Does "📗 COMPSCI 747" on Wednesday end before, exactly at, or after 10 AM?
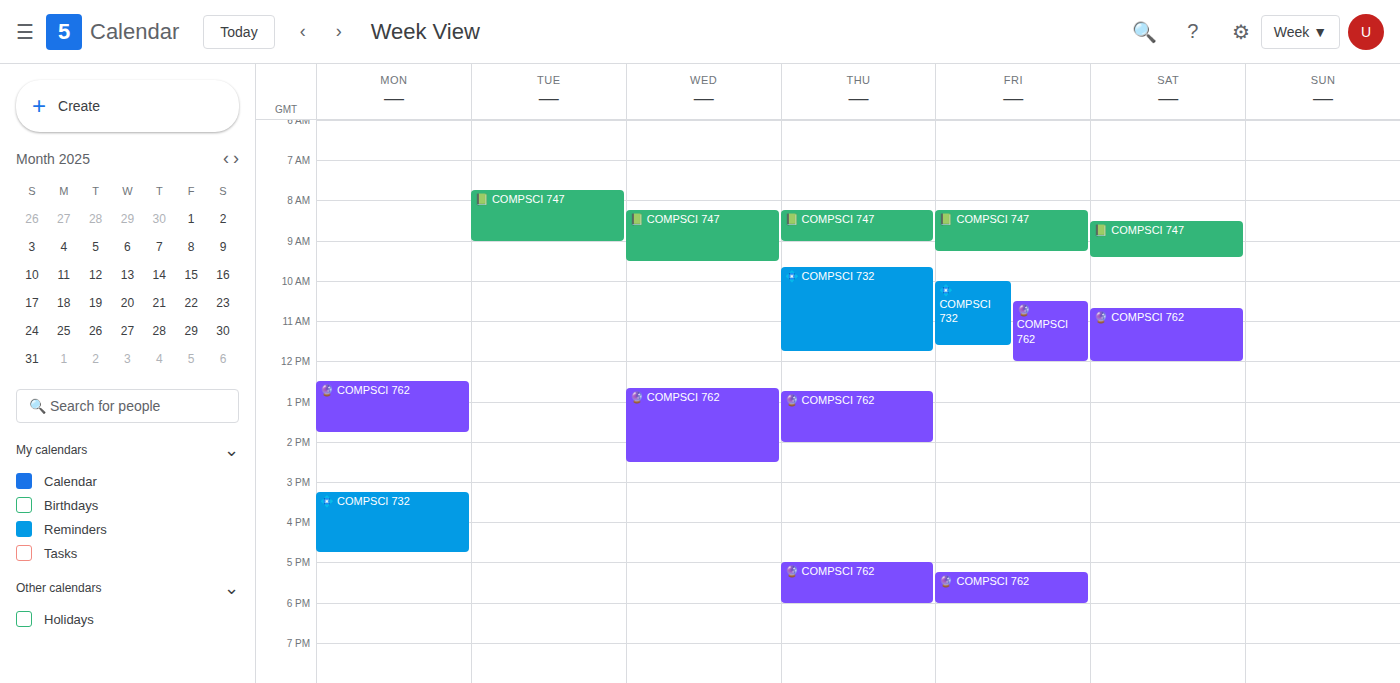
9:30 AM -- before 10 AM, 30 minutes above the 10 AM line.